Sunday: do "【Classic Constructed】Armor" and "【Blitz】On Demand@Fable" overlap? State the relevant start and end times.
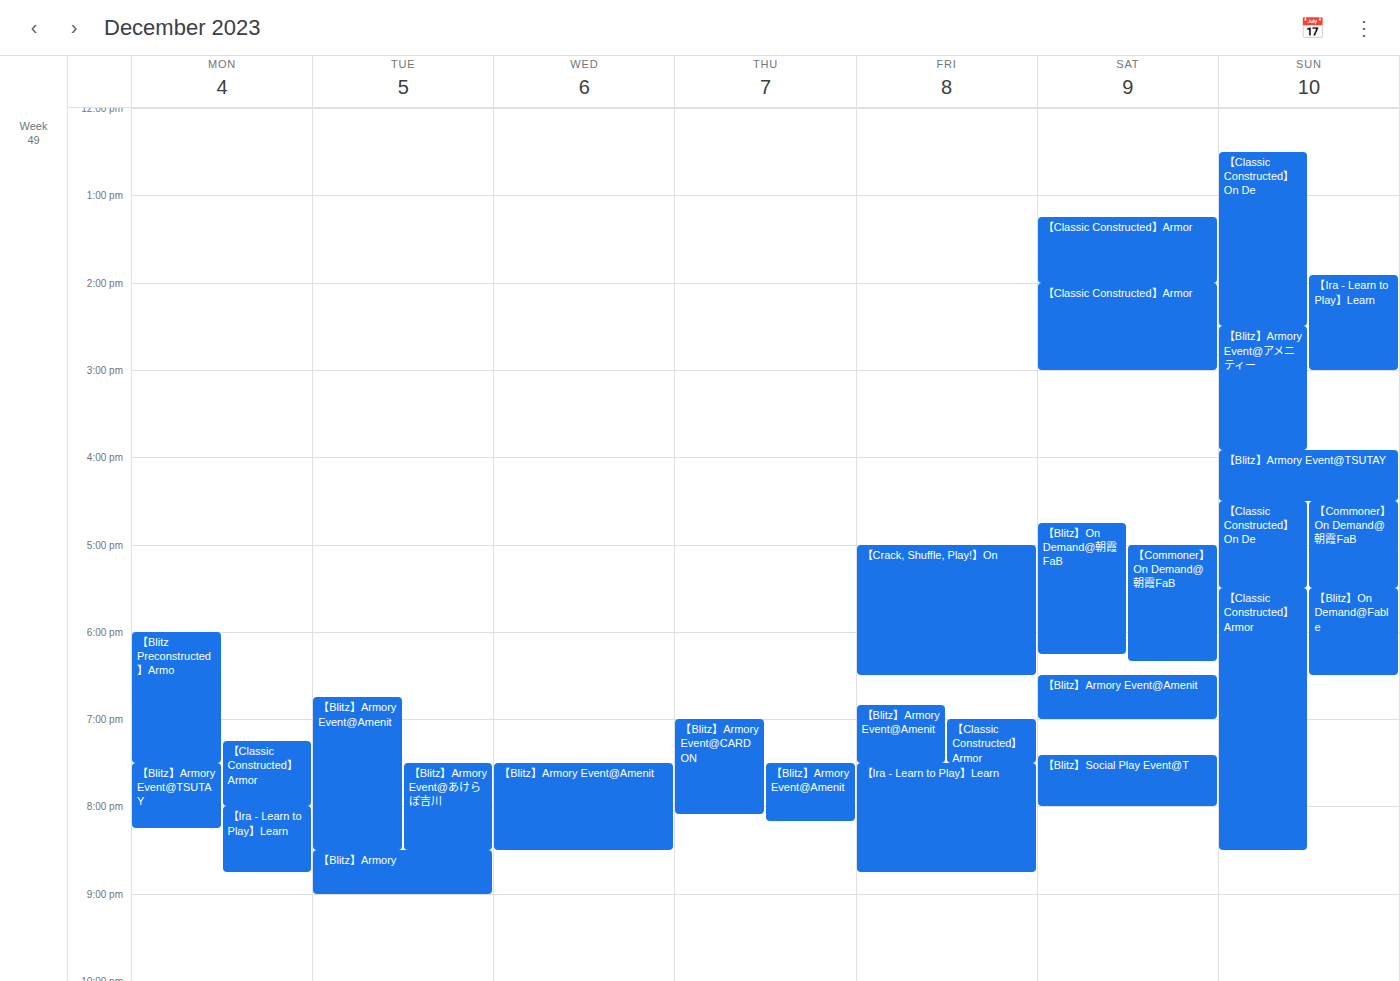
"【Blitz】On Demand@Fable" runs 5:30 PM to 6:30 PM, inside "【Classic Constructed】Armor" -- they overlap.